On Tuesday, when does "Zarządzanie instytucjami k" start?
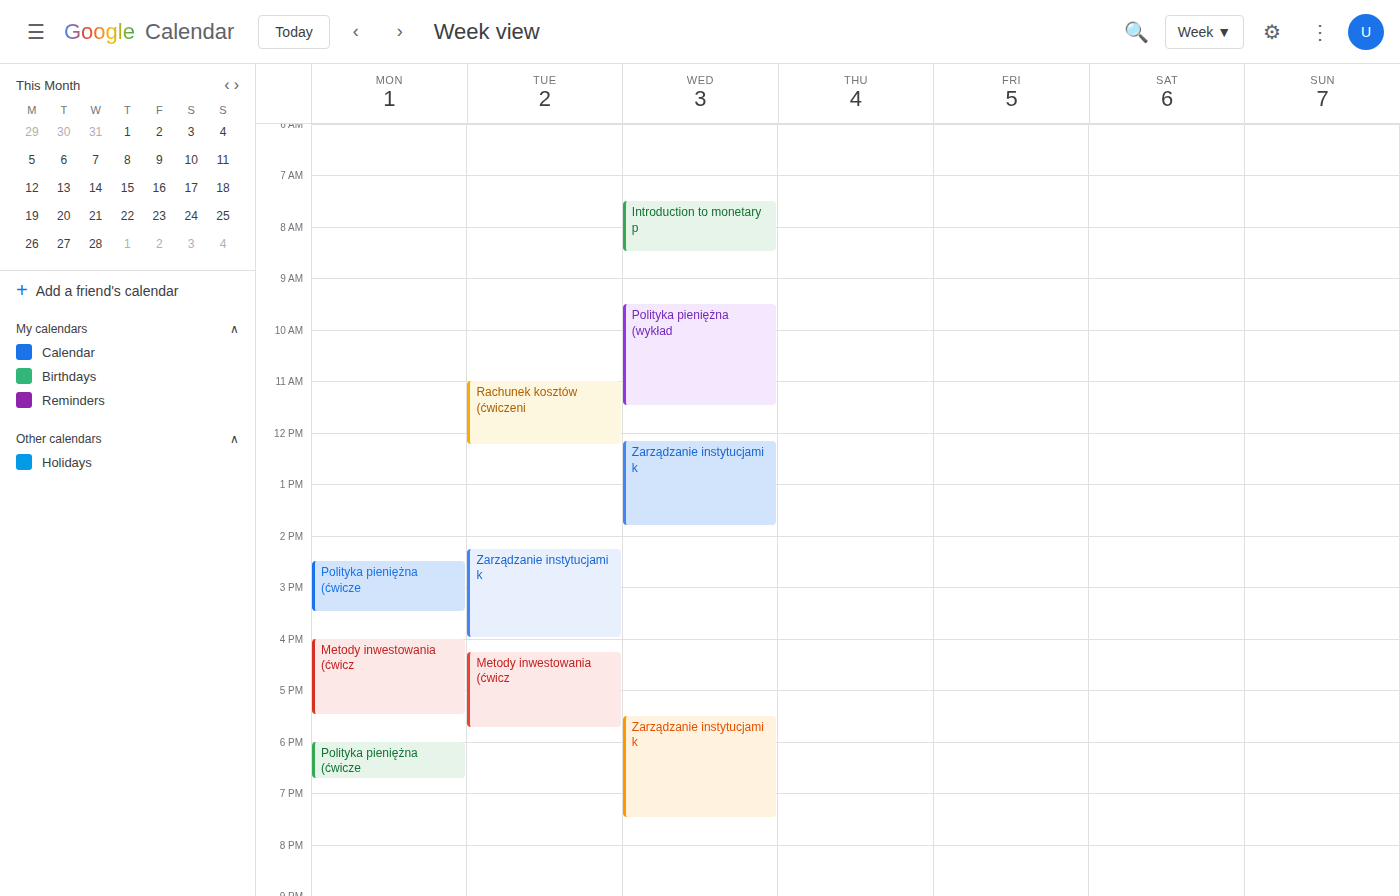
2:15 PM